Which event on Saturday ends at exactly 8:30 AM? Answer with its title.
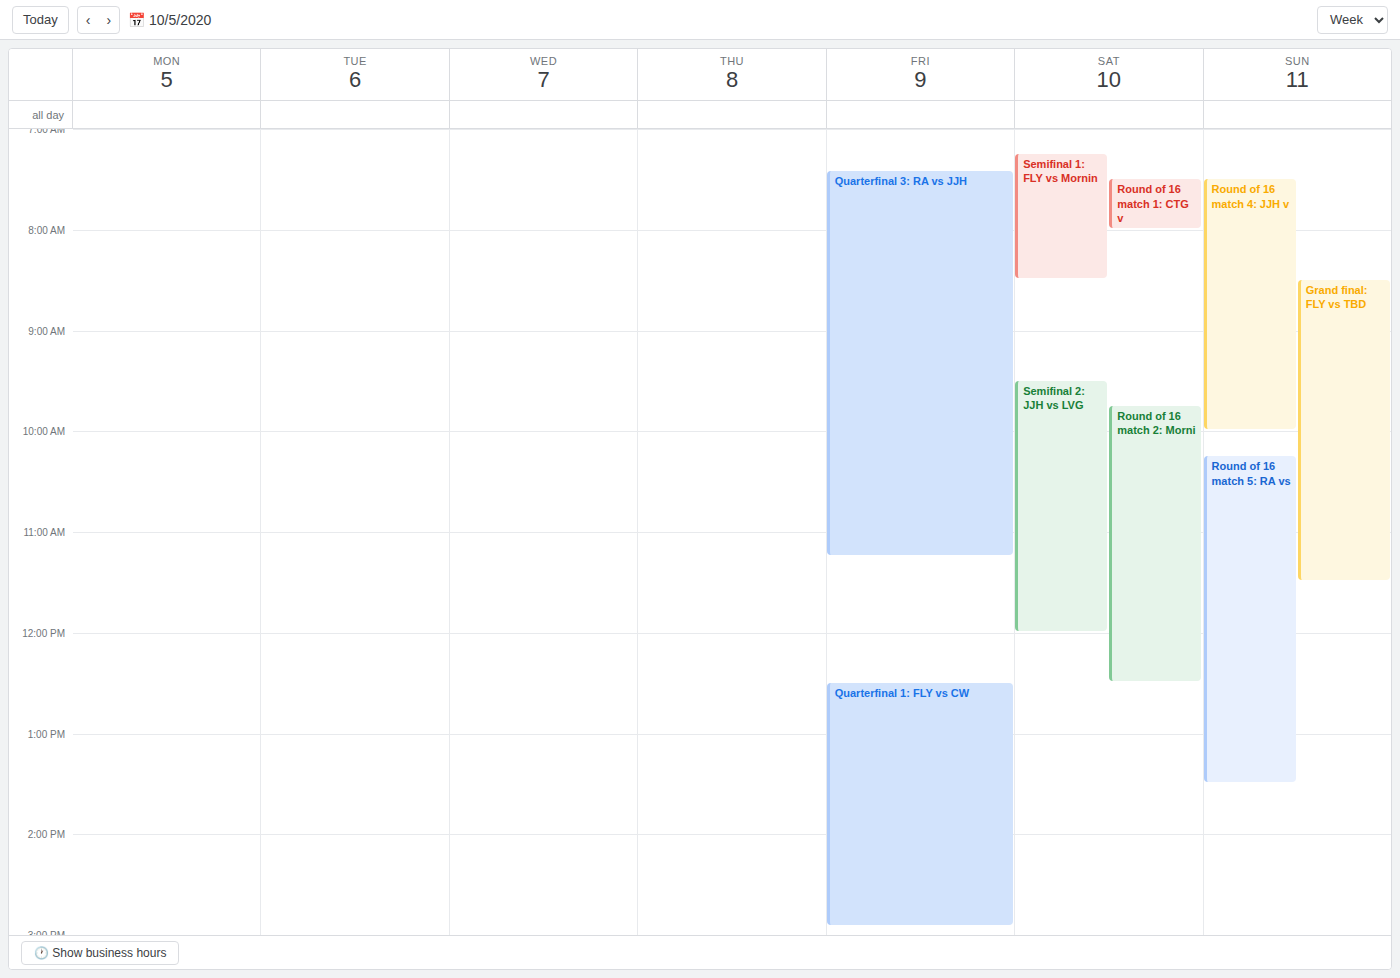
"Semifinal 1: FLY vs Mornin"